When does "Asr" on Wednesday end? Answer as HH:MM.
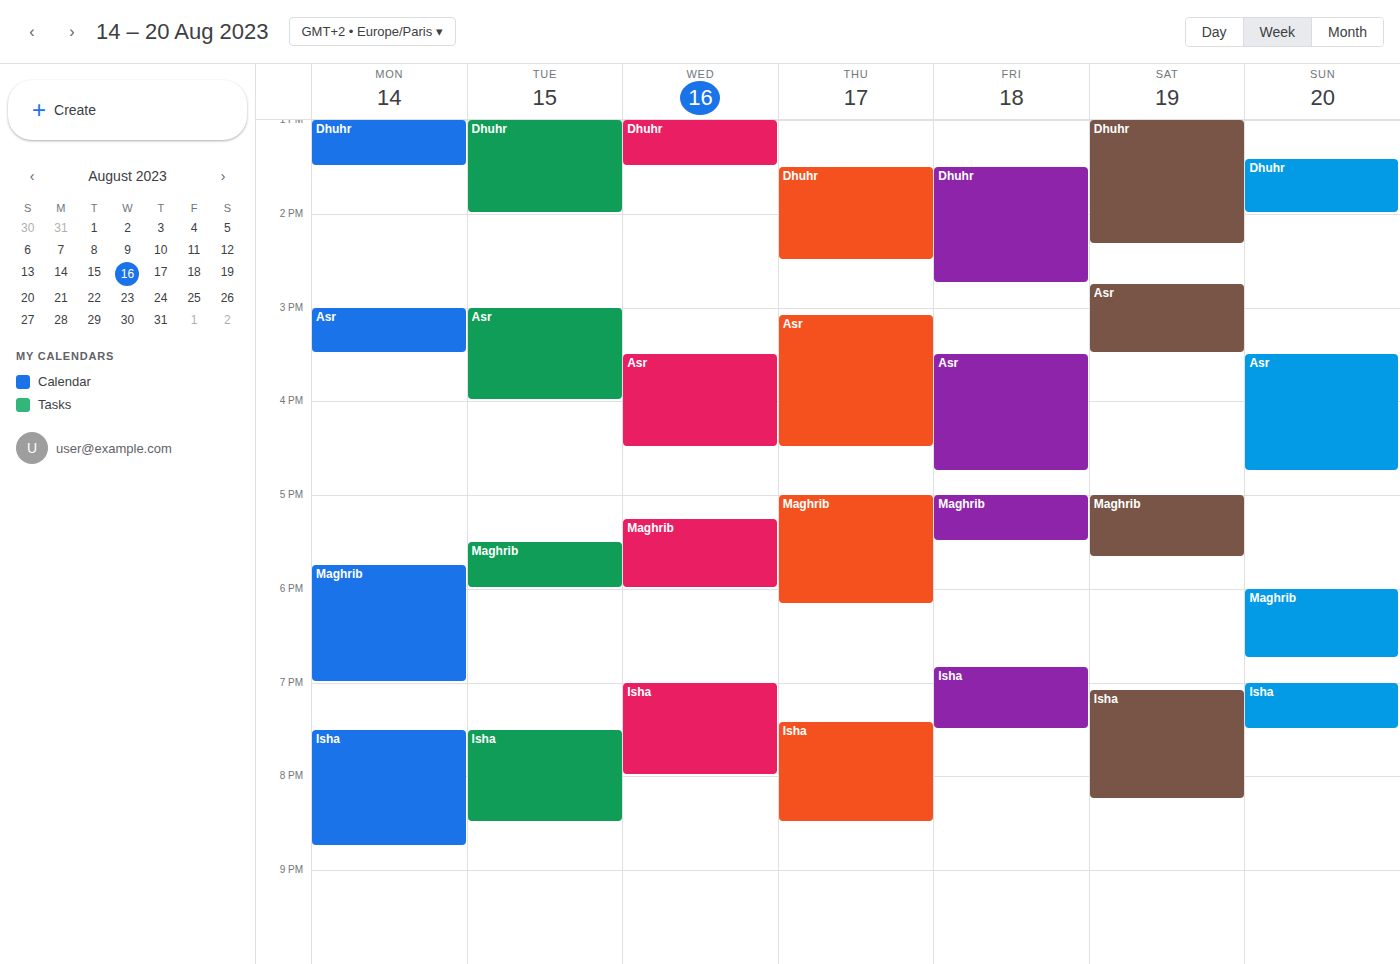
16:30